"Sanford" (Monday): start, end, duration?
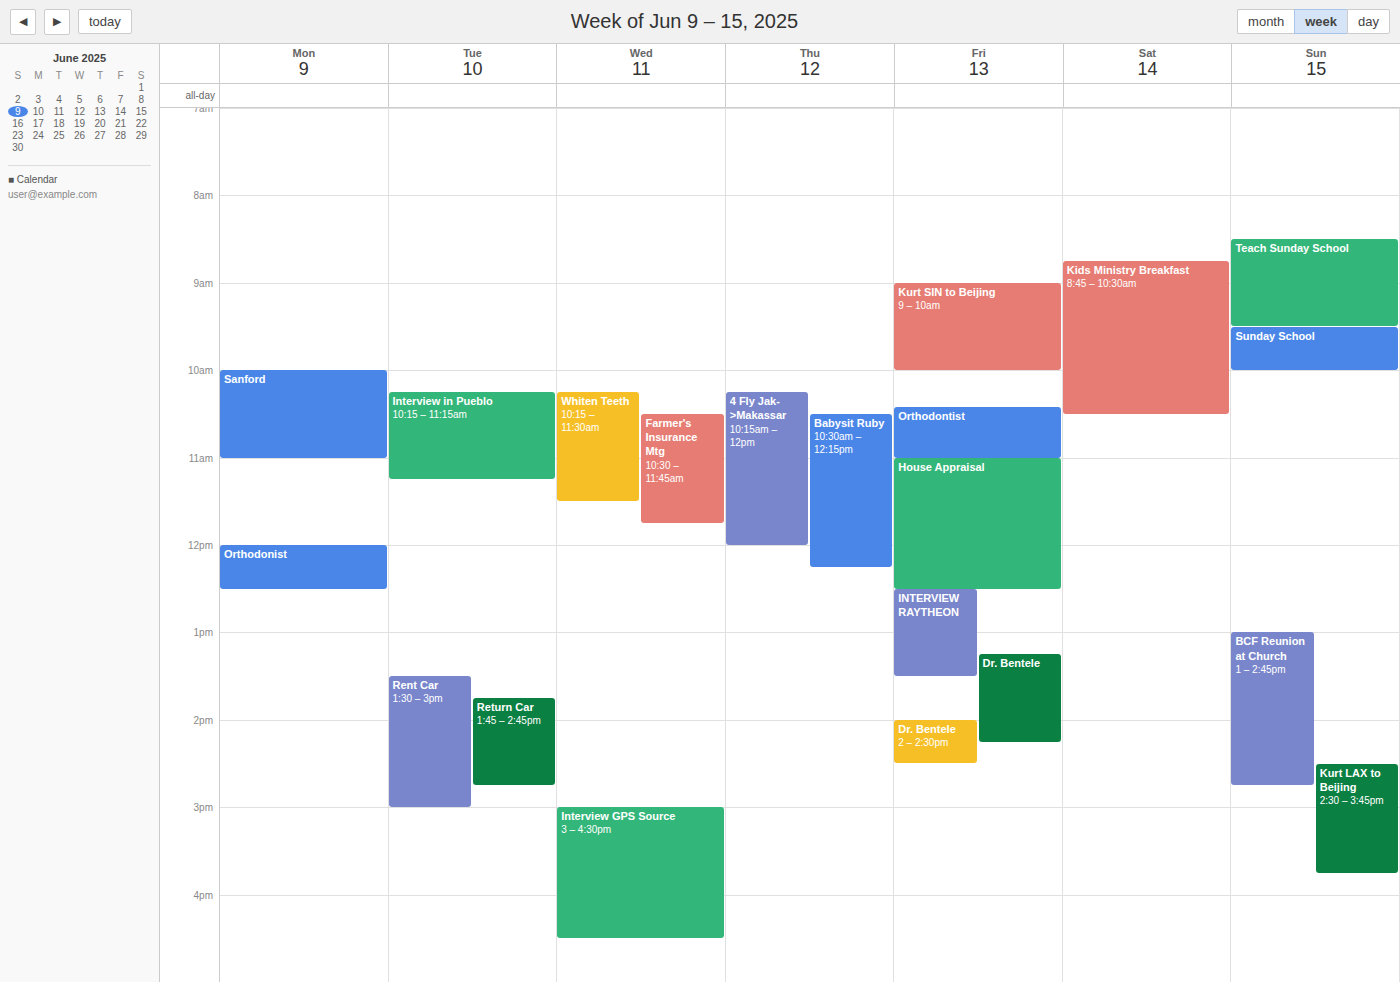
10:00 AM to 11:00 AM, 1 hour